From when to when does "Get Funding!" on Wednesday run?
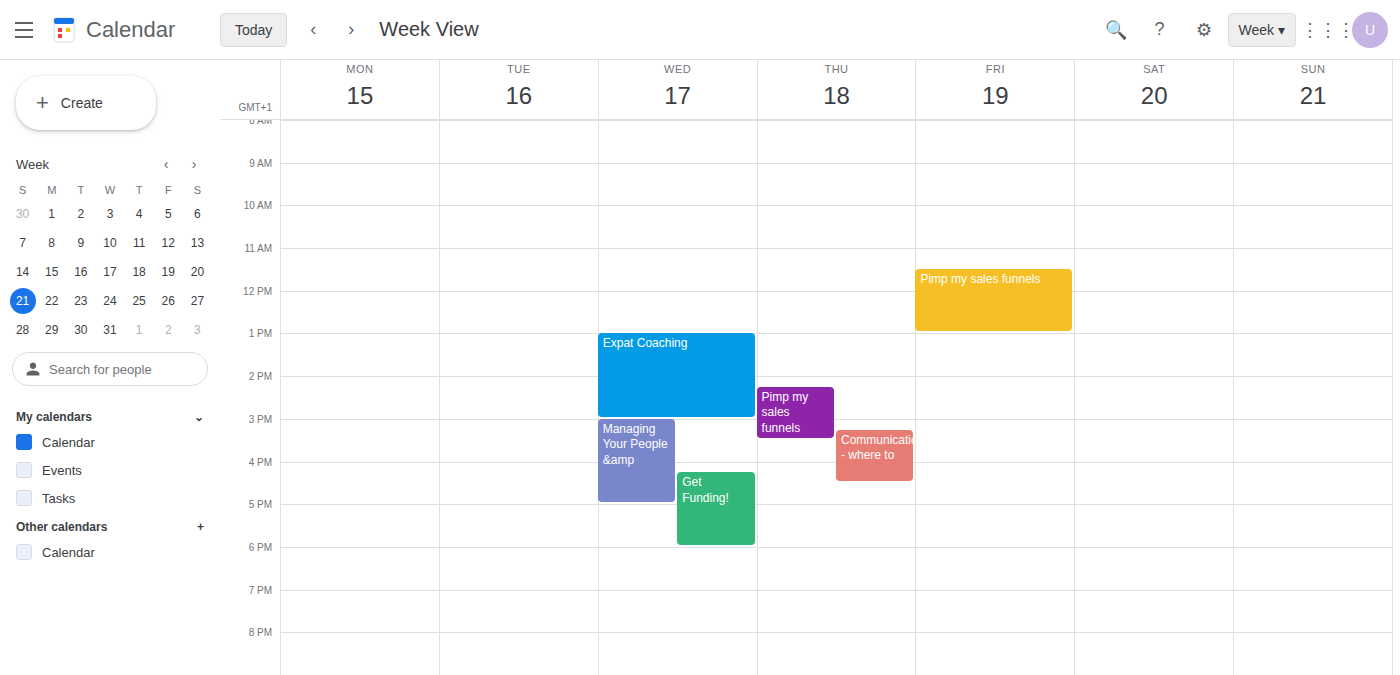
4:15 PM to 6:00 PM